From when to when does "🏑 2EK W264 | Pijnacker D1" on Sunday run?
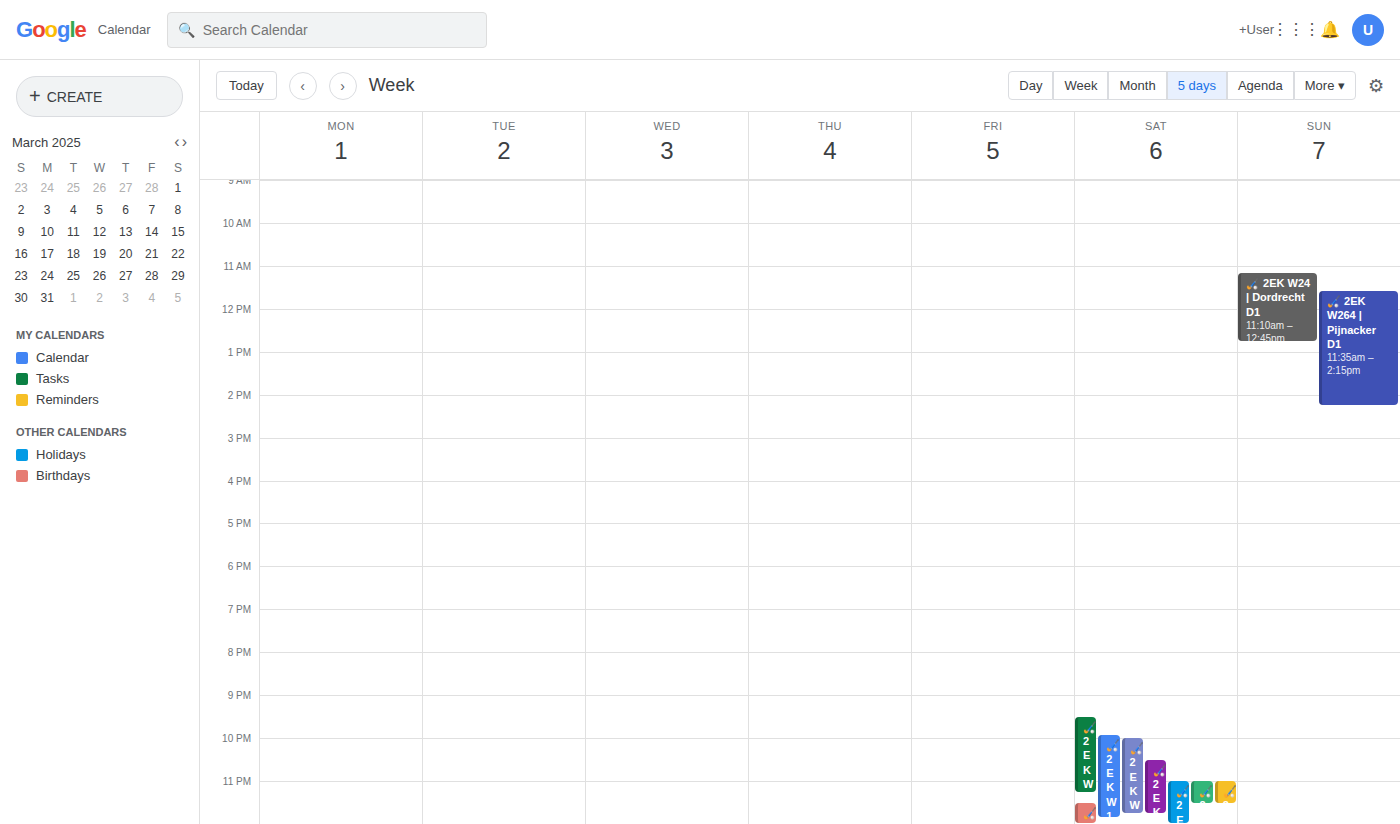
11:35 AM to 2:15 PM